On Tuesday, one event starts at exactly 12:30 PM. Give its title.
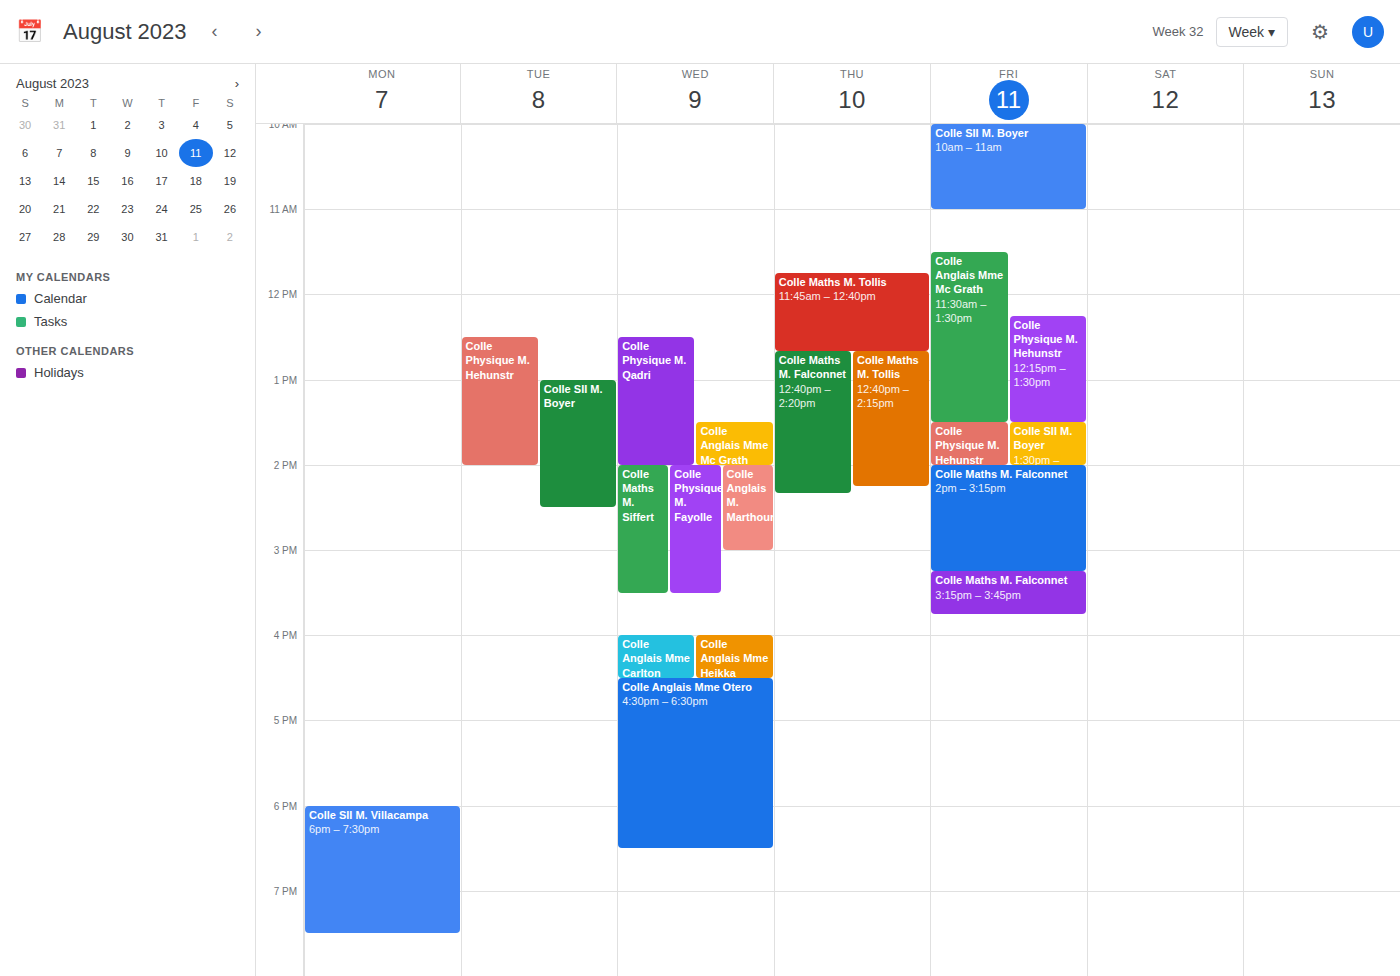
"Colle Physique M. Hehunstr"